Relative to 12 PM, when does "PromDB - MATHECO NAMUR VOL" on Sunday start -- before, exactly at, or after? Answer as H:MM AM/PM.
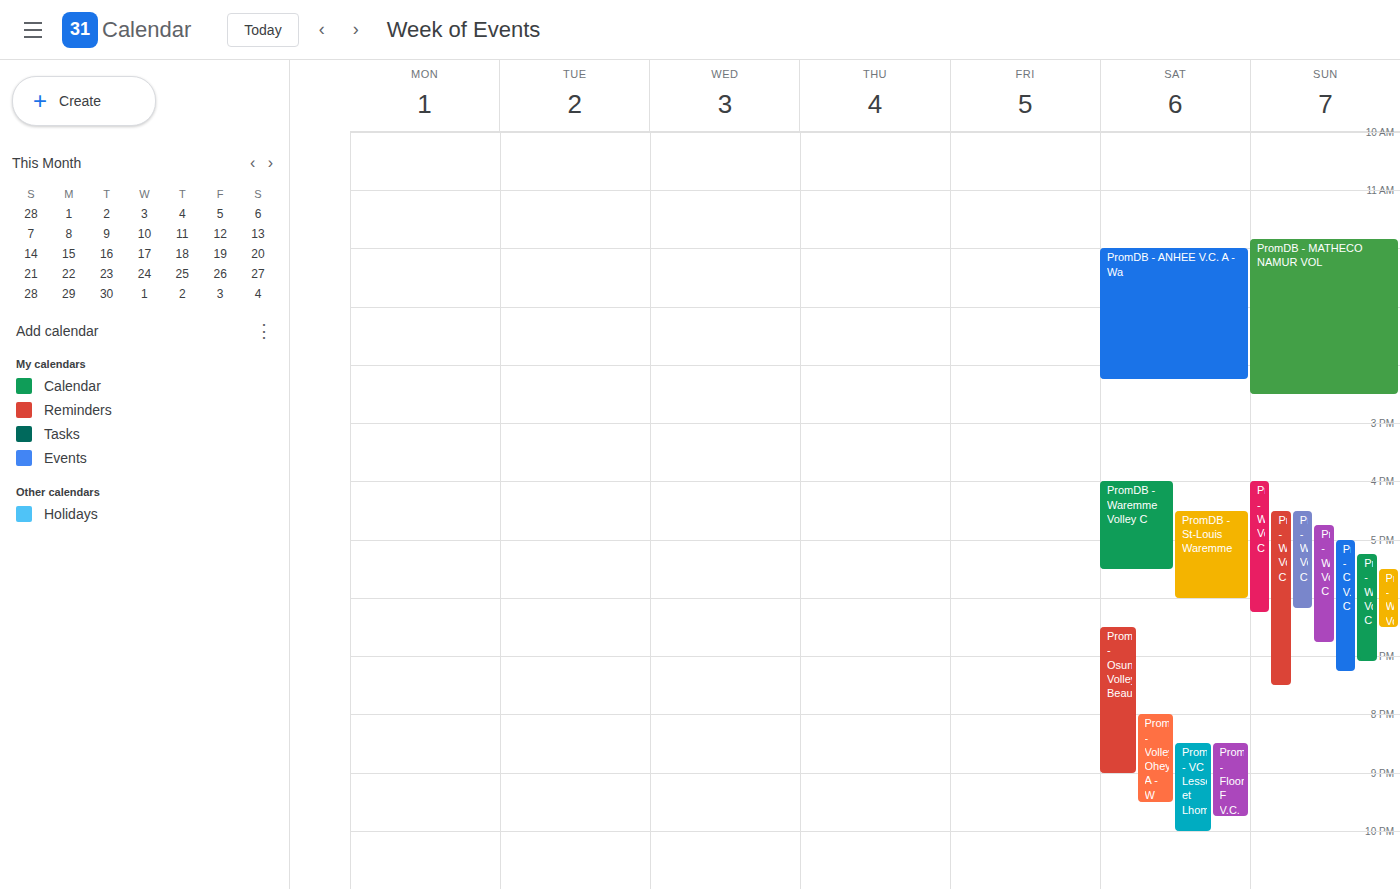
11:50 AM -- before 12 PM, 10 minutes above the 12 PM line.